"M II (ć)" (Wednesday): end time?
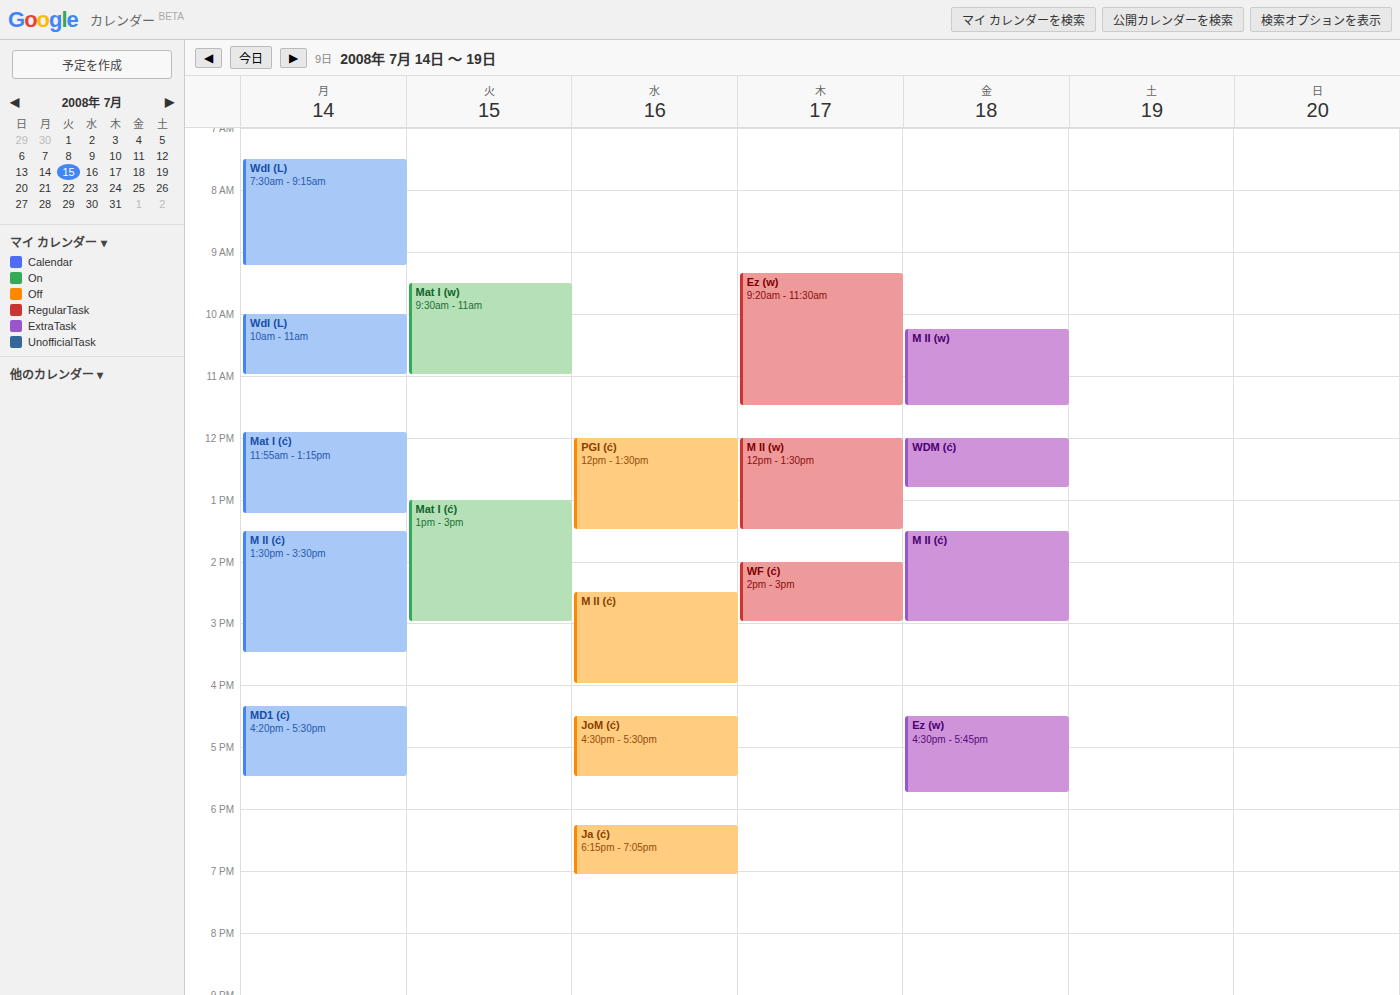
16:00